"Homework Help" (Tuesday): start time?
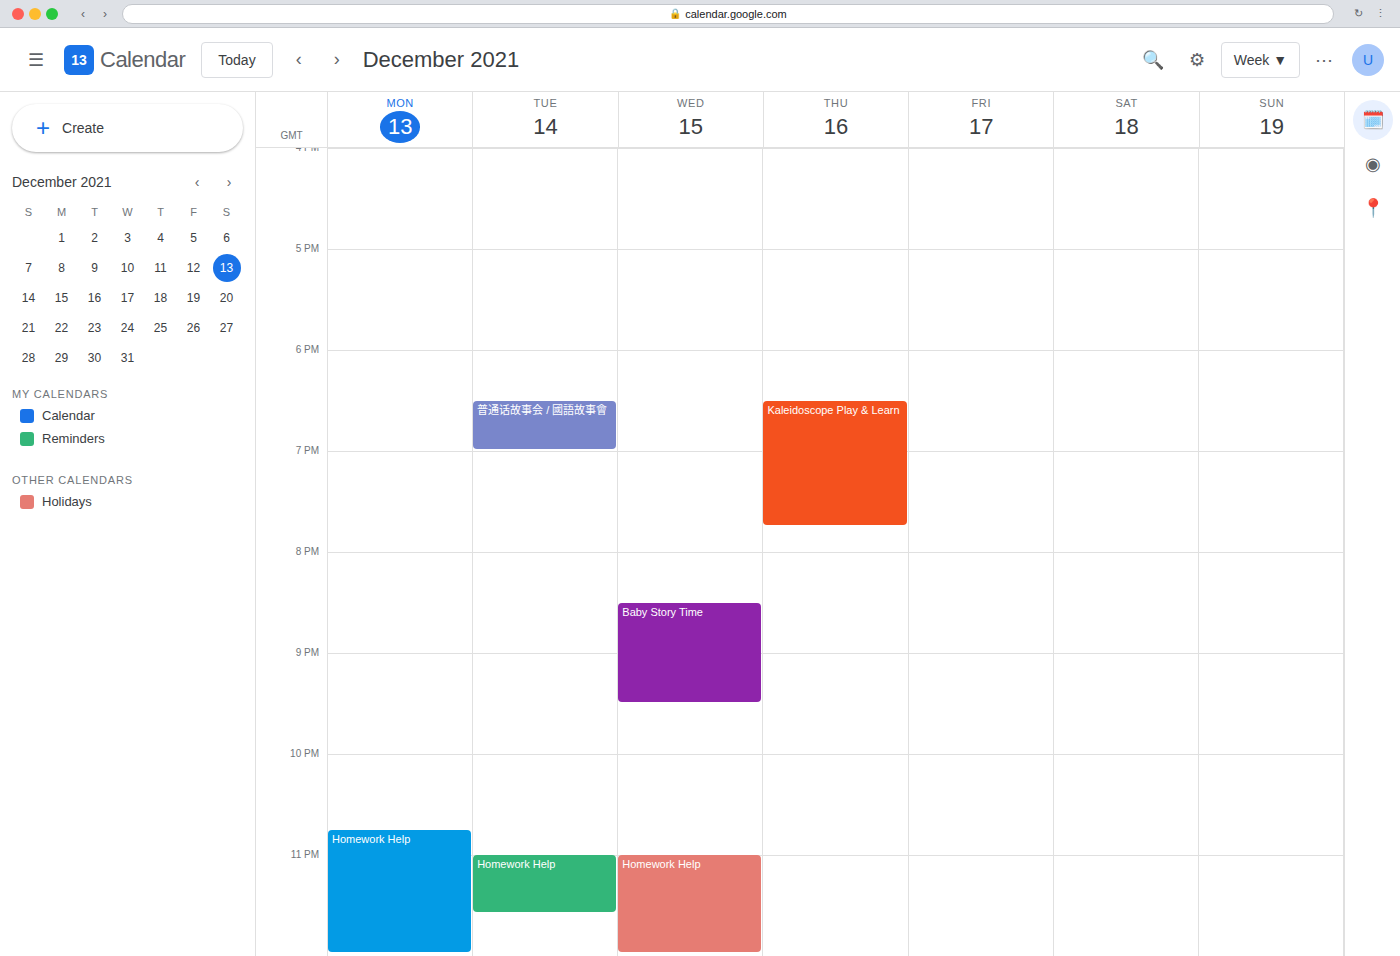
11:00 PM